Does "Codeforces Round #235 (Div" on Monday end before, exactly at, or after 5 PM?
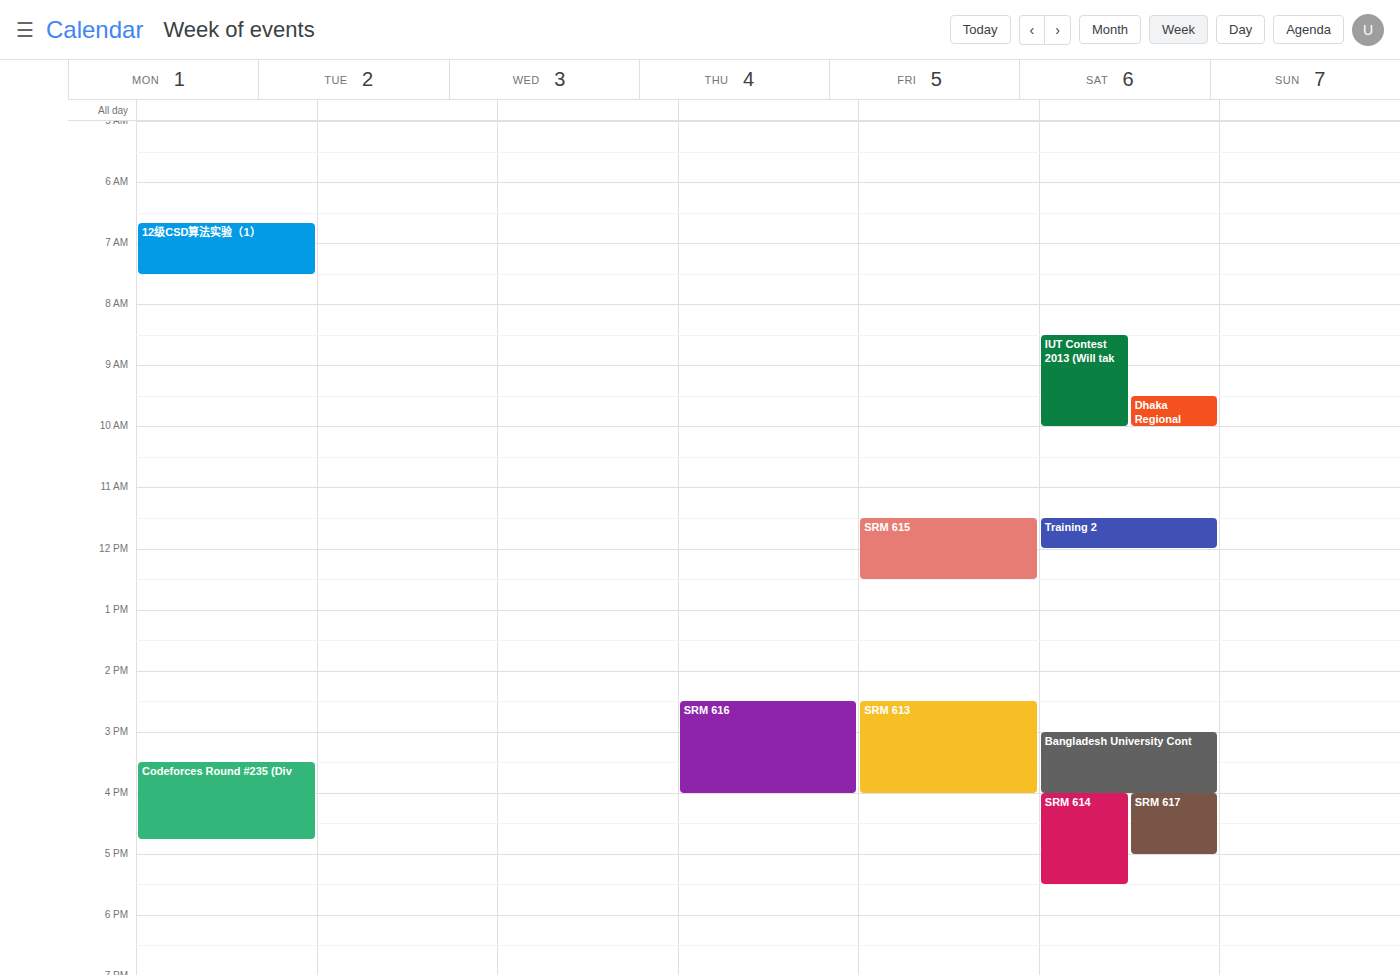
4:45 PM -- before 5 PM, 15 minutes above the 5 PM line.